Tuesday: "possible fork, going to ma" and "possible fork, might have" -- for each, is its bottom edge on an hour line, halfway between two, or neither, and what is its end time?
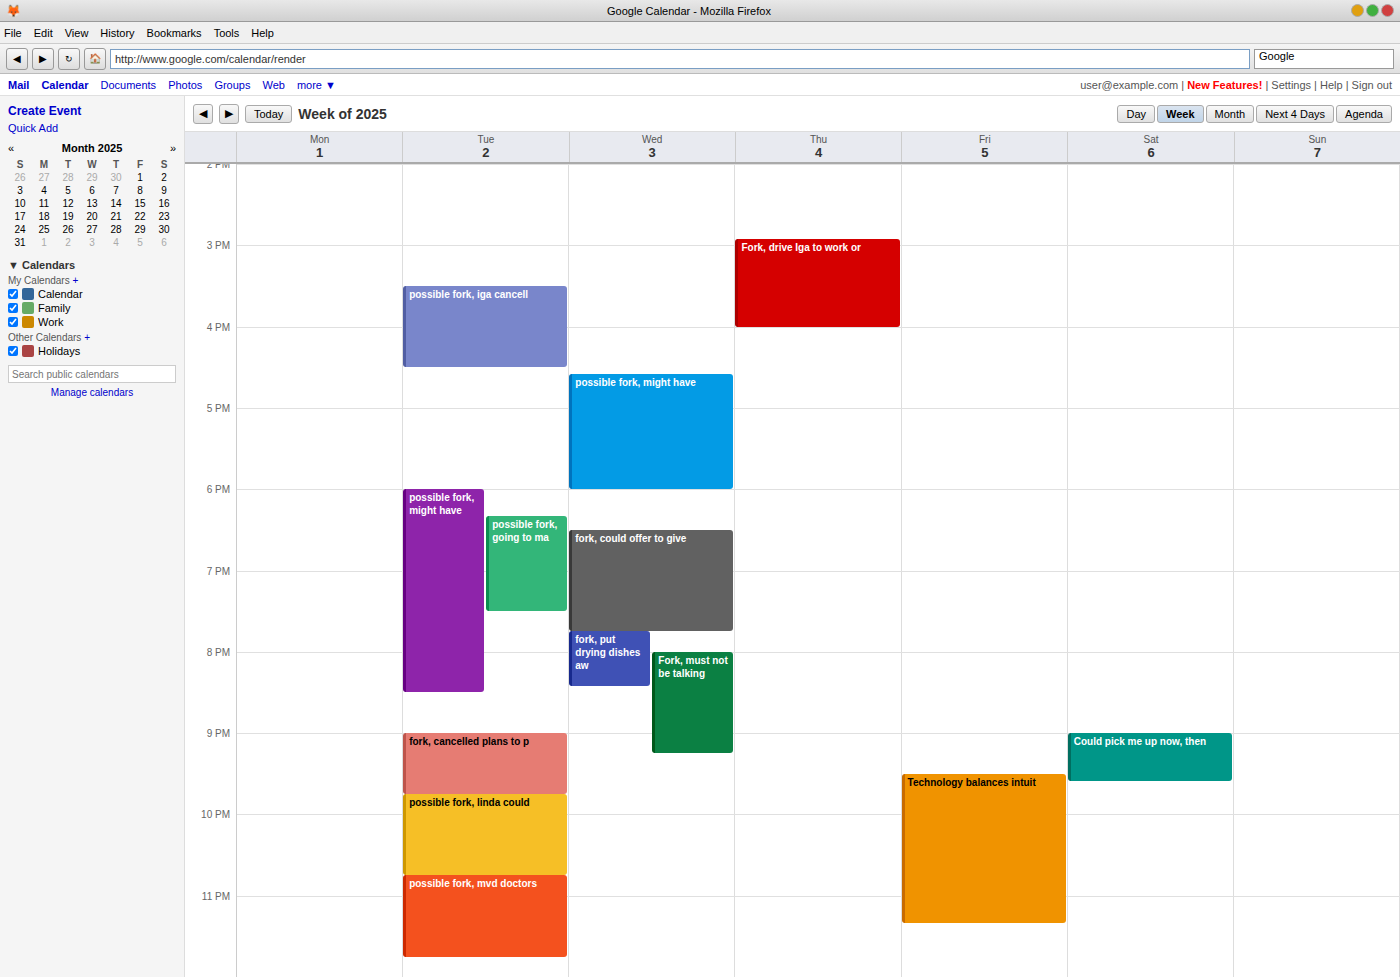
"possible fork, going to ma": 7:30 PM, halfway between the 7 PM and 8 PM lines. "possible fork, might have": 8:30 PM, halfway between the 8 PM and 9 PM lines.